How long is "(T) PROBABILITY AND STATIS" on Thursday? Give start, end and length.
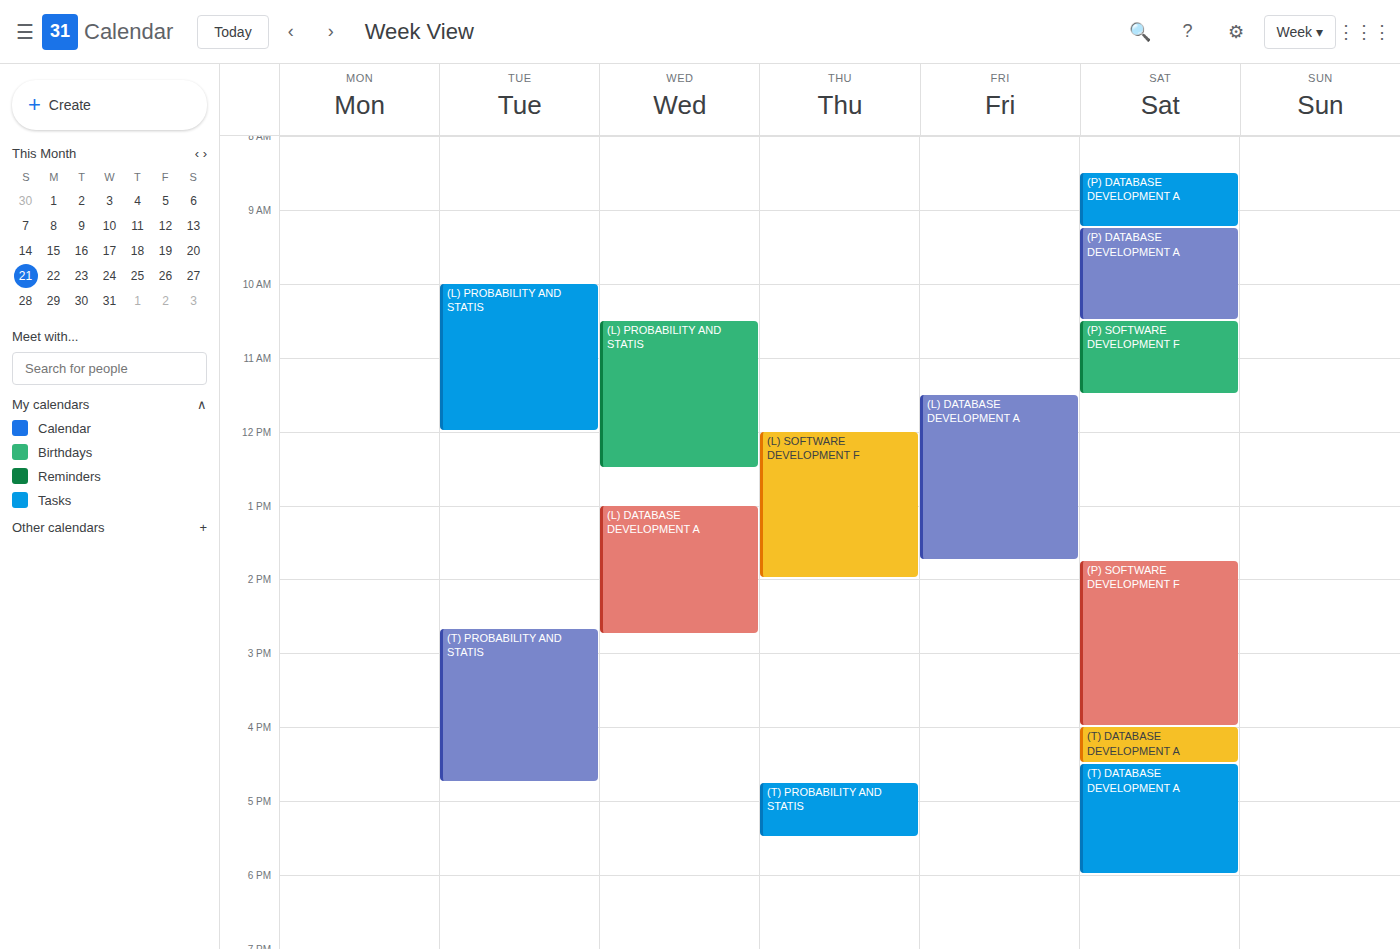
16:45 to 17:30, 45 minutes